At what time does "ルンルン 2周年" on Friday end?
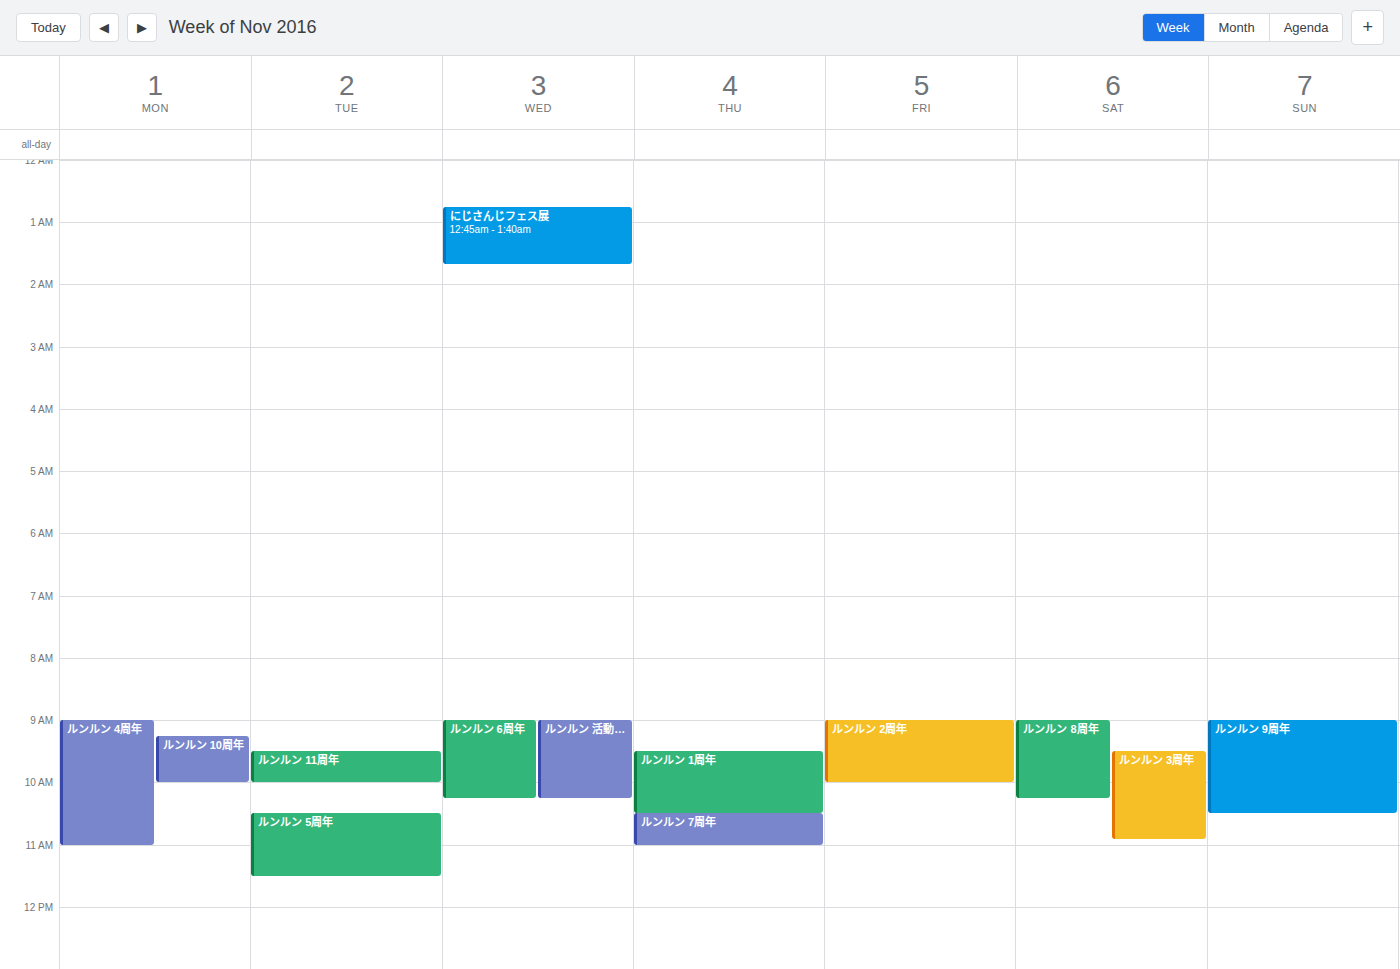
10:00 AM